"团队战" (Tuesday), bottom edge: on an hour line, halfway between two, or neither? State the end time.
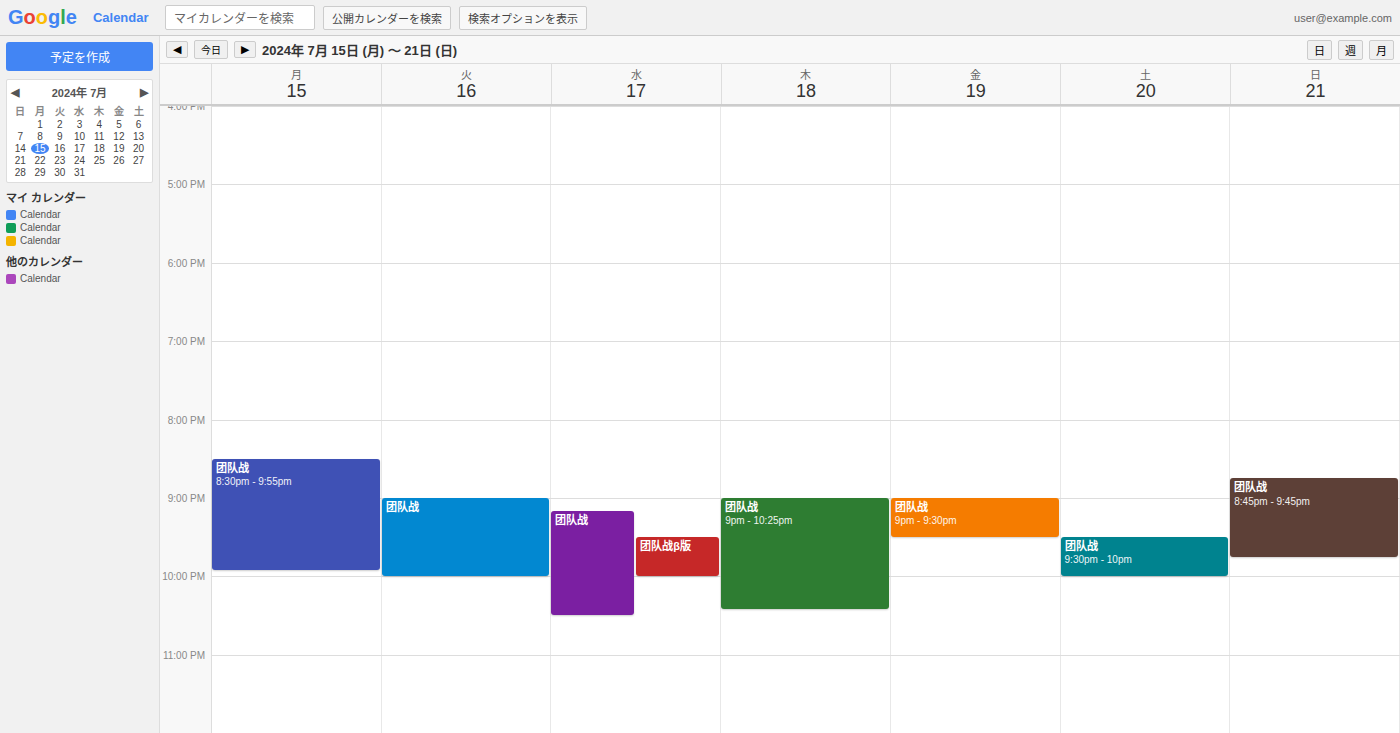
10:00 PM -- exactly on the 10 PM line.